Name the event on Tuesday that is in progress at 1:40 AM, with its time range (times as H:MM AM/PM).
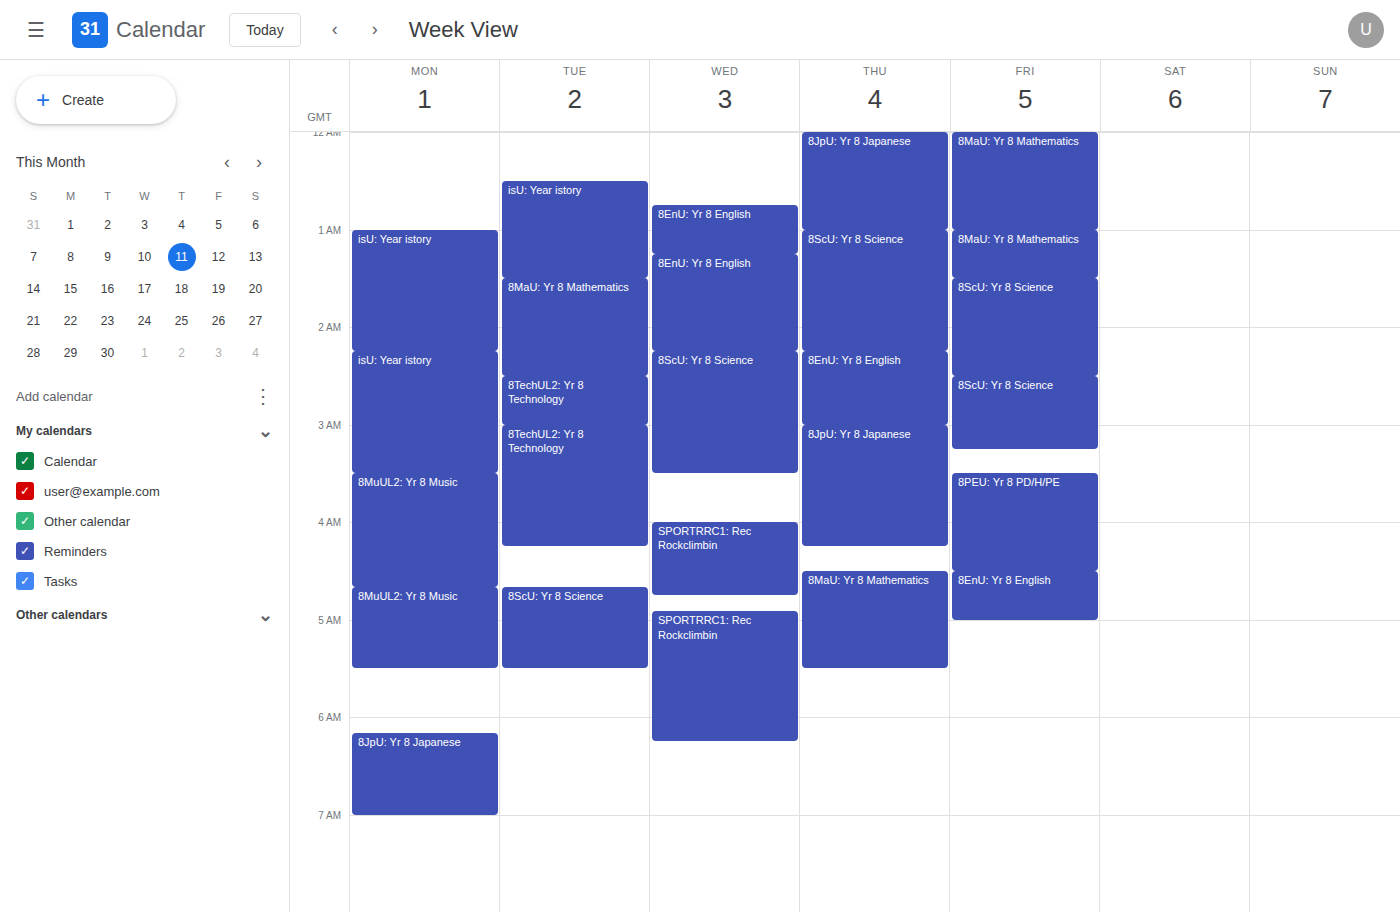
"8MaU: Yr 8 Mathematics", 1:30 AM to 2:30 AM